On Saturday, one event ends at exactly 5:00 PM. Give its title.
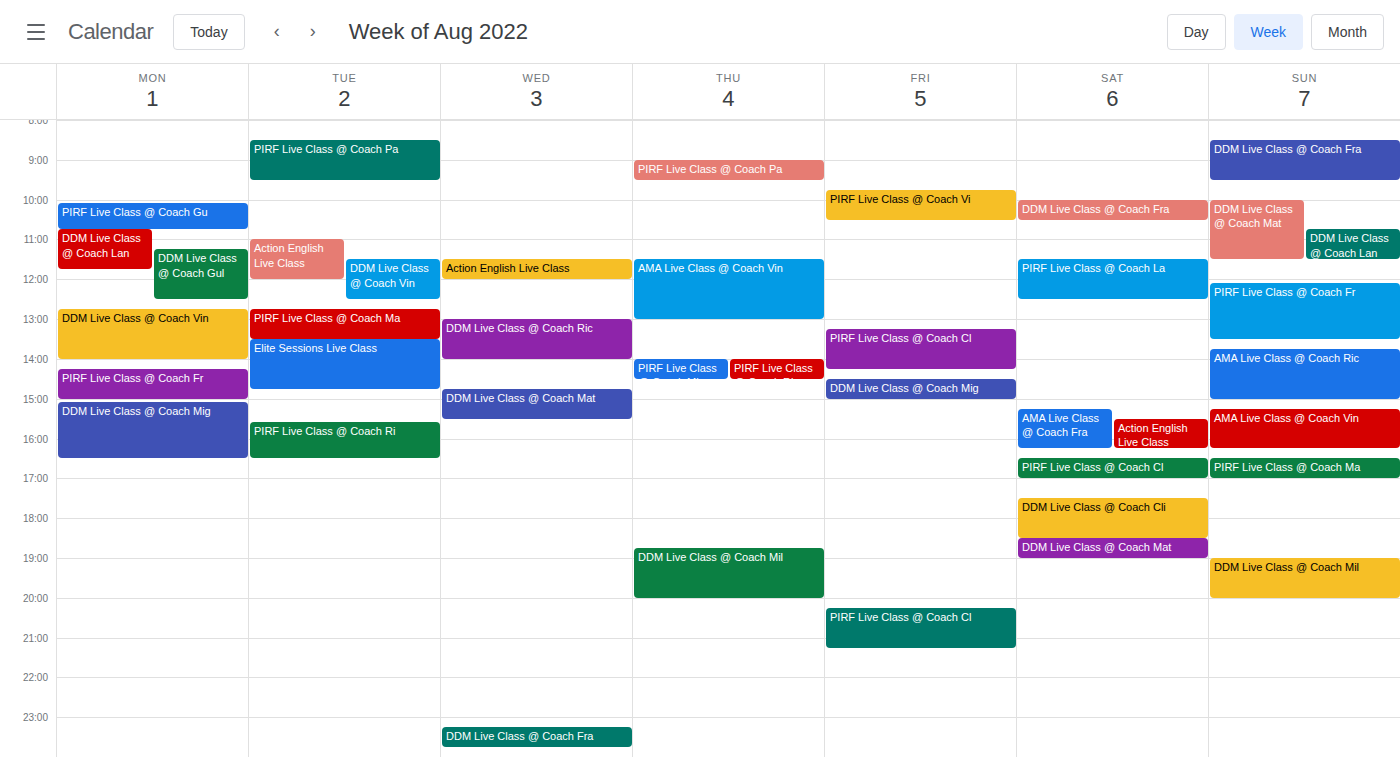
"PIRF Live Class @ Coach Cl"